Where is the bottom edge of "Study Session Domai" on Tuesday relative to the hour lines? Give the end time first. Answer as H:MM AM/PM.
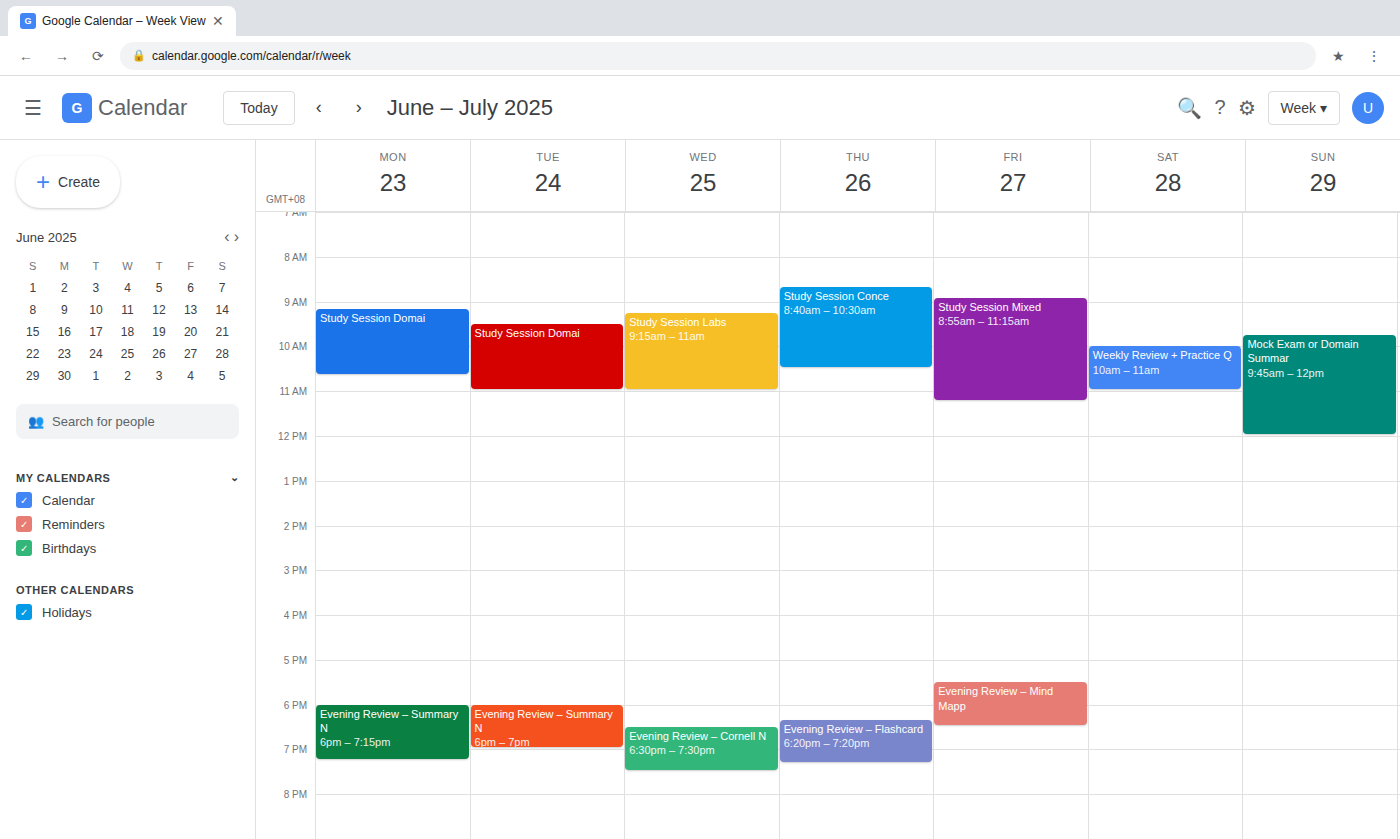
11:00 AM -- exactly on the 11 AM line.